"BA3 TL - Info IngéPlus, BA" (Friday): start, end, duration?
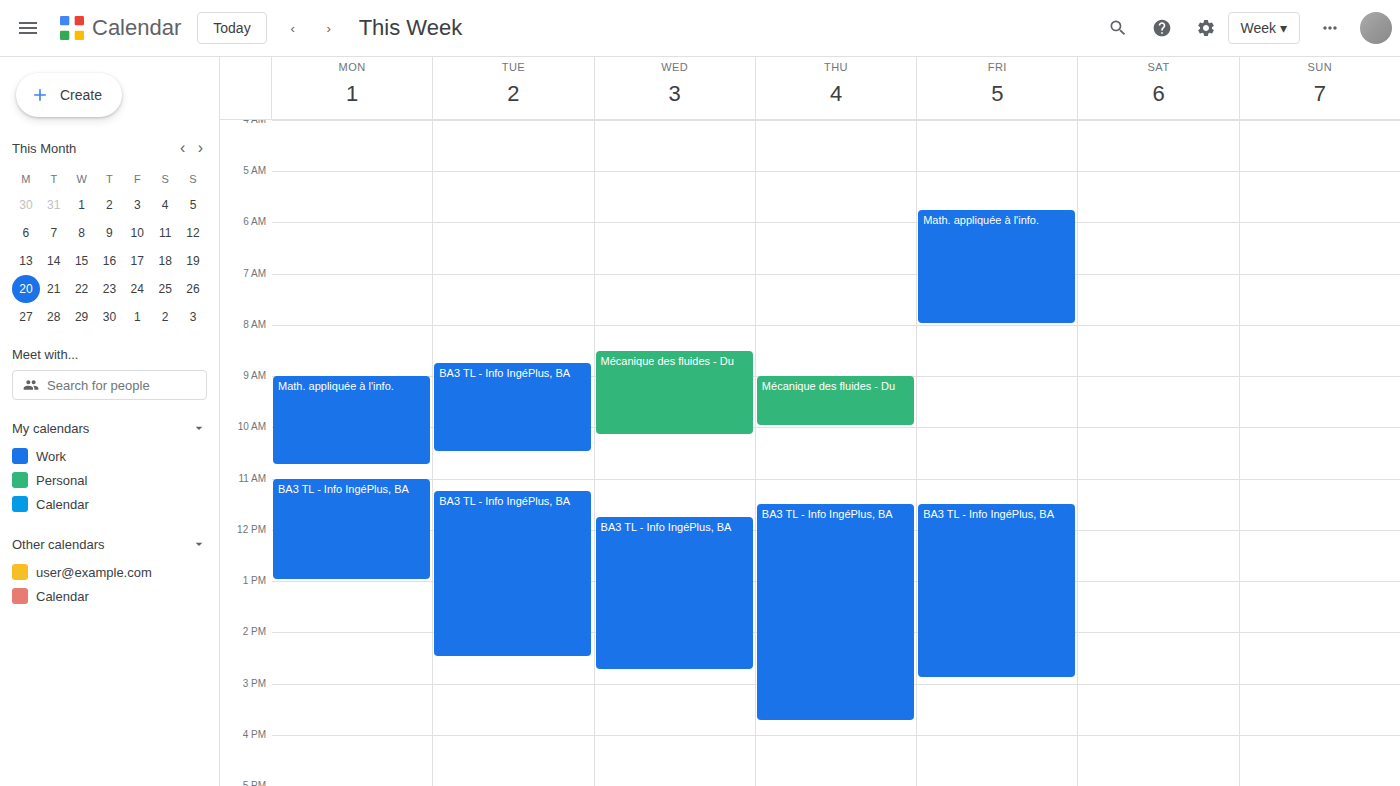
11:30 AM to 2:55 PM, 3 hours 25 minutes